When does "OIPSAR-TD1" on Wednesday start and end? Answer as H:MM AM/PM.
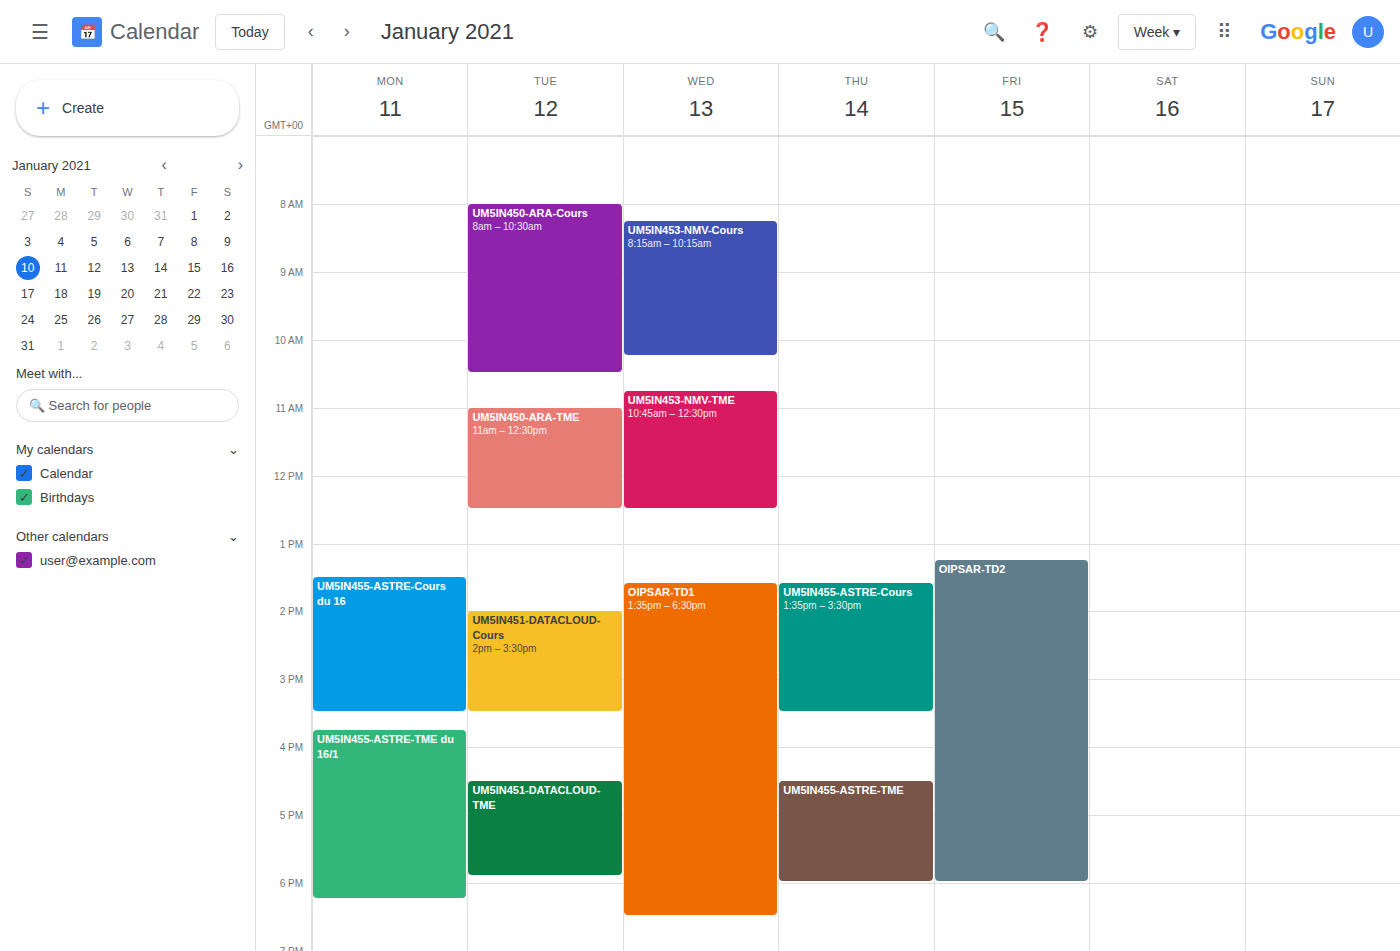
1:35 PM to 6:30 PM